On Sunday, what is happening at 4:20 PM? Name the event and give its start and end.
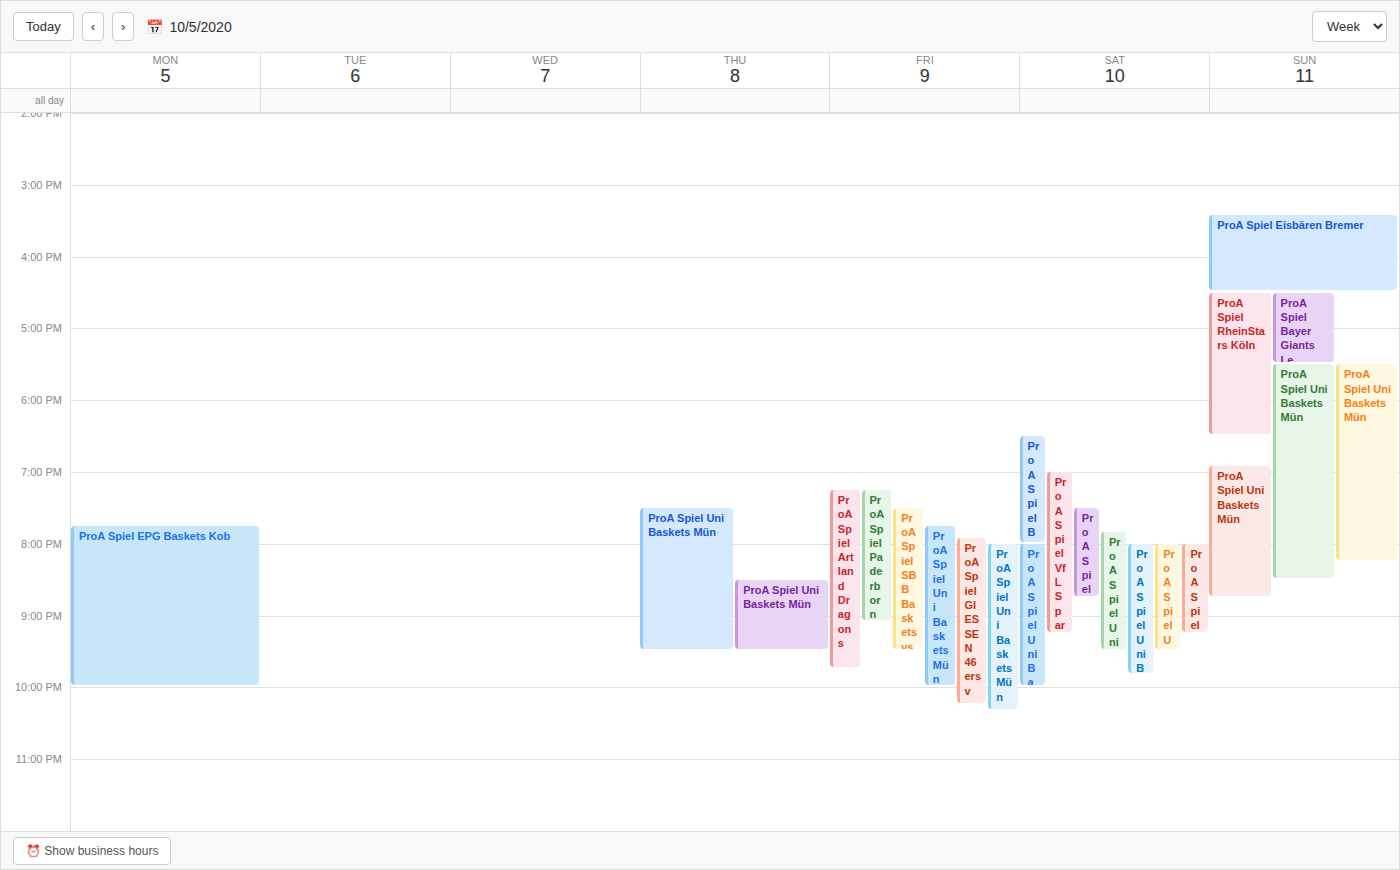
"ProA Spiel Eisbären Bremer", 3:25 PM to 4:30 PM